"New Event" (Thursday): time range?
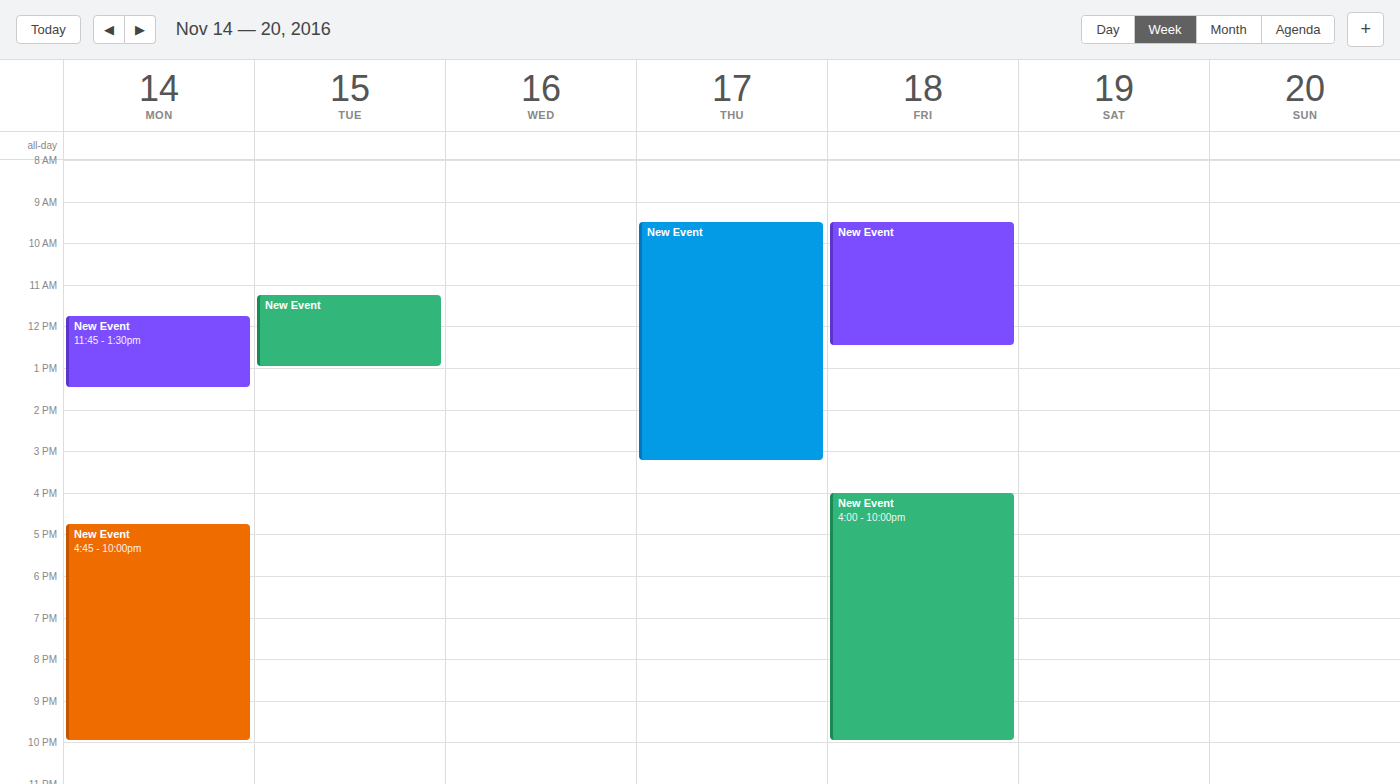
09:30 to 15:15